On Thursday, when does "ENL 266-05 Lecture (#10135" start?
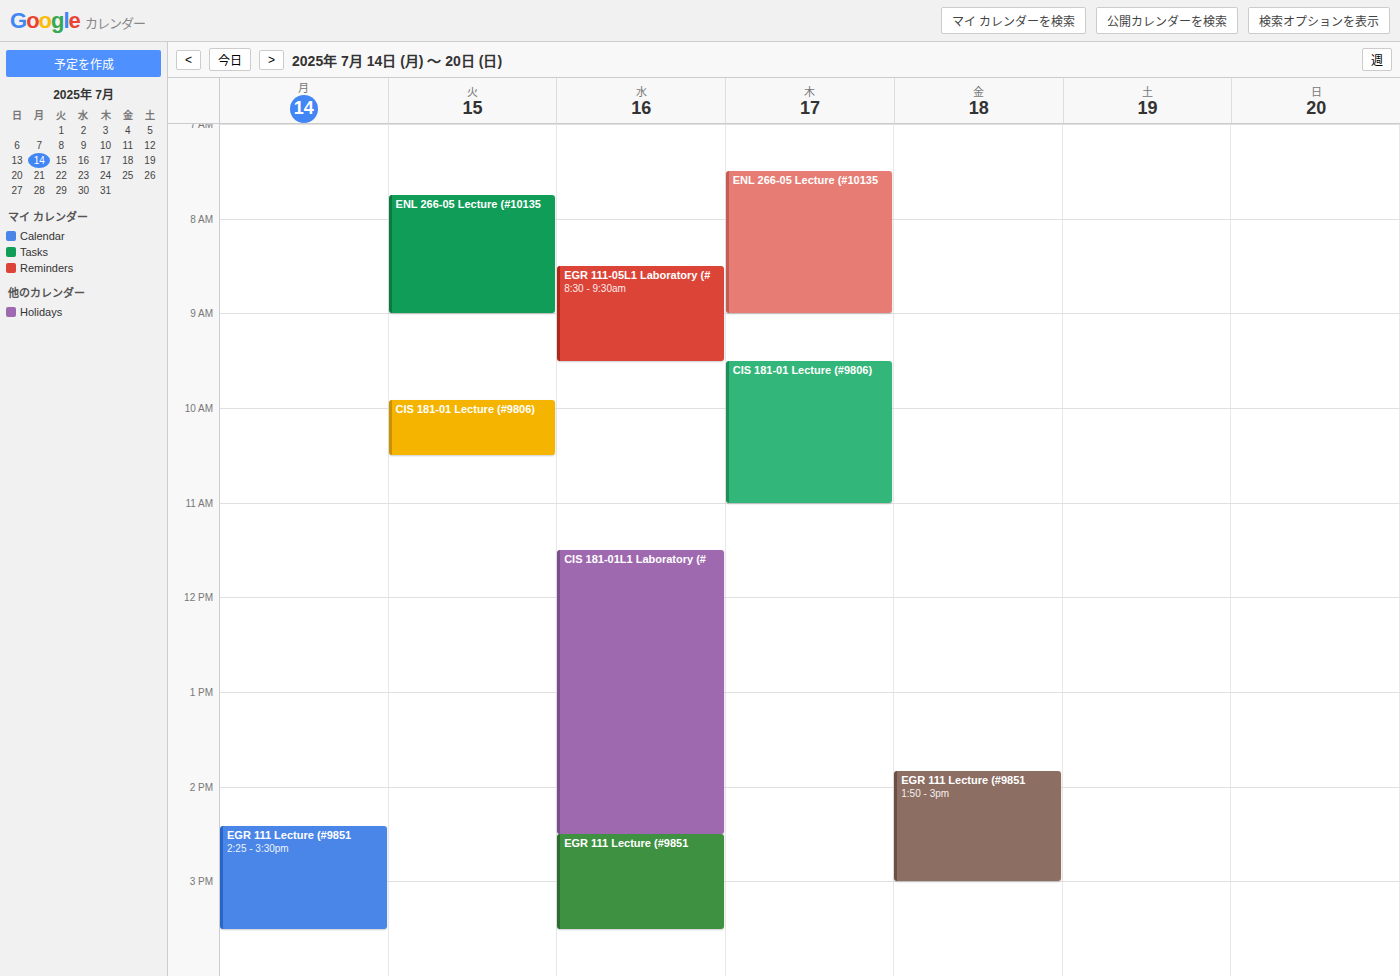
07:30